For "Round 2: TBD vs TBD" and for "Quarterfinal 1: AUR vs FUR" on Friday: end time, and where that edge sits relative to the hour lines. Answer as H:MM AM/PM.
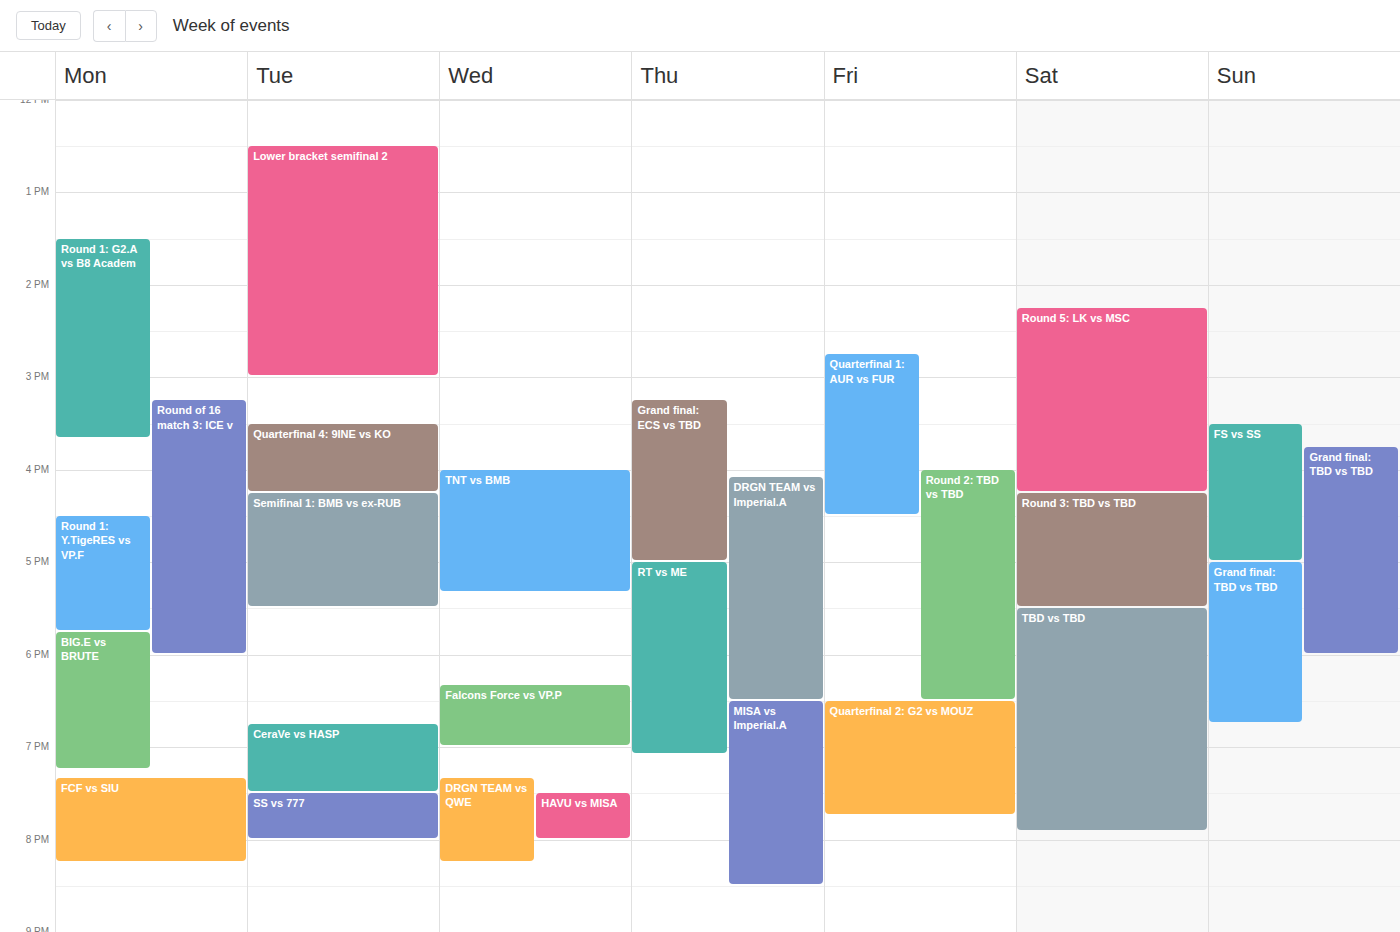
"Round 2: TBD vs TBD": 6:30 PM, halfway between the 6 PM and 7 PM lines. "Quarterfinal 1: AUR vs FUR": 4:30 PM, halfway between the 4 PM and 5 PM lines.